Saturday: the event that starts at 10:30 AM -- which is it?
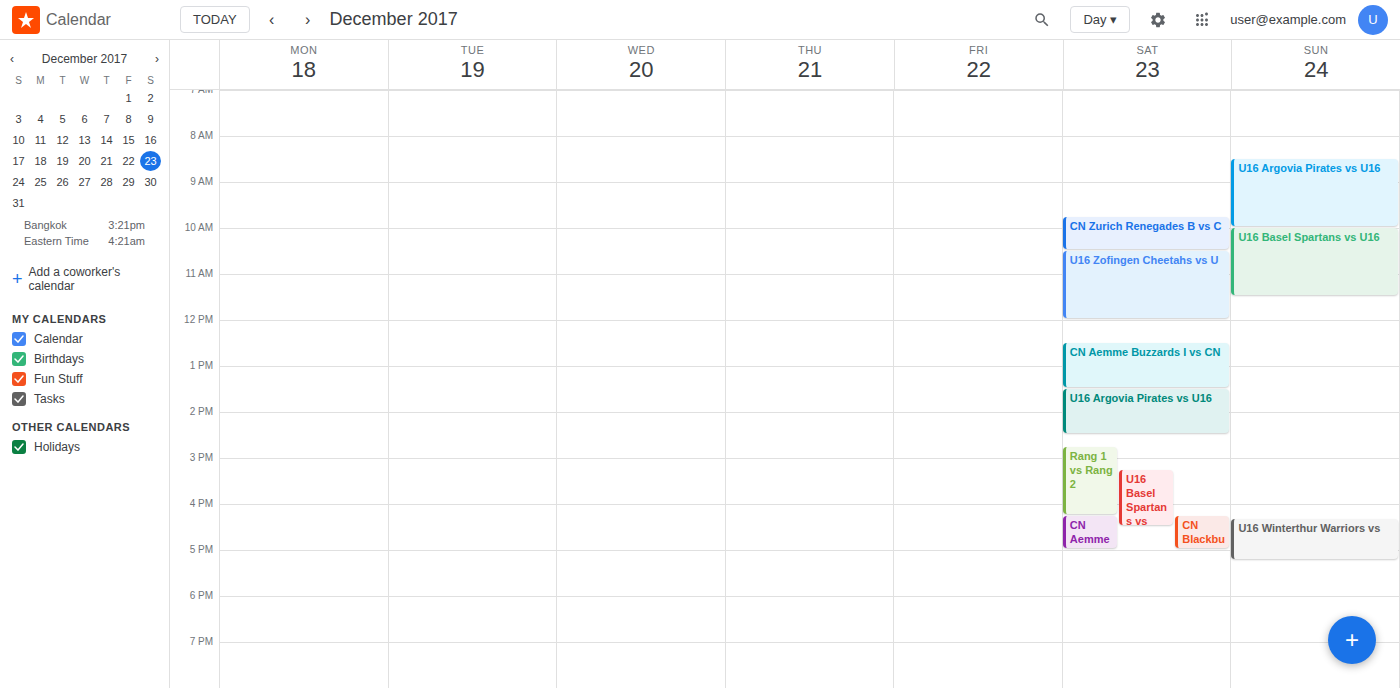
"U16 Zofingen Cheetahs vs U"